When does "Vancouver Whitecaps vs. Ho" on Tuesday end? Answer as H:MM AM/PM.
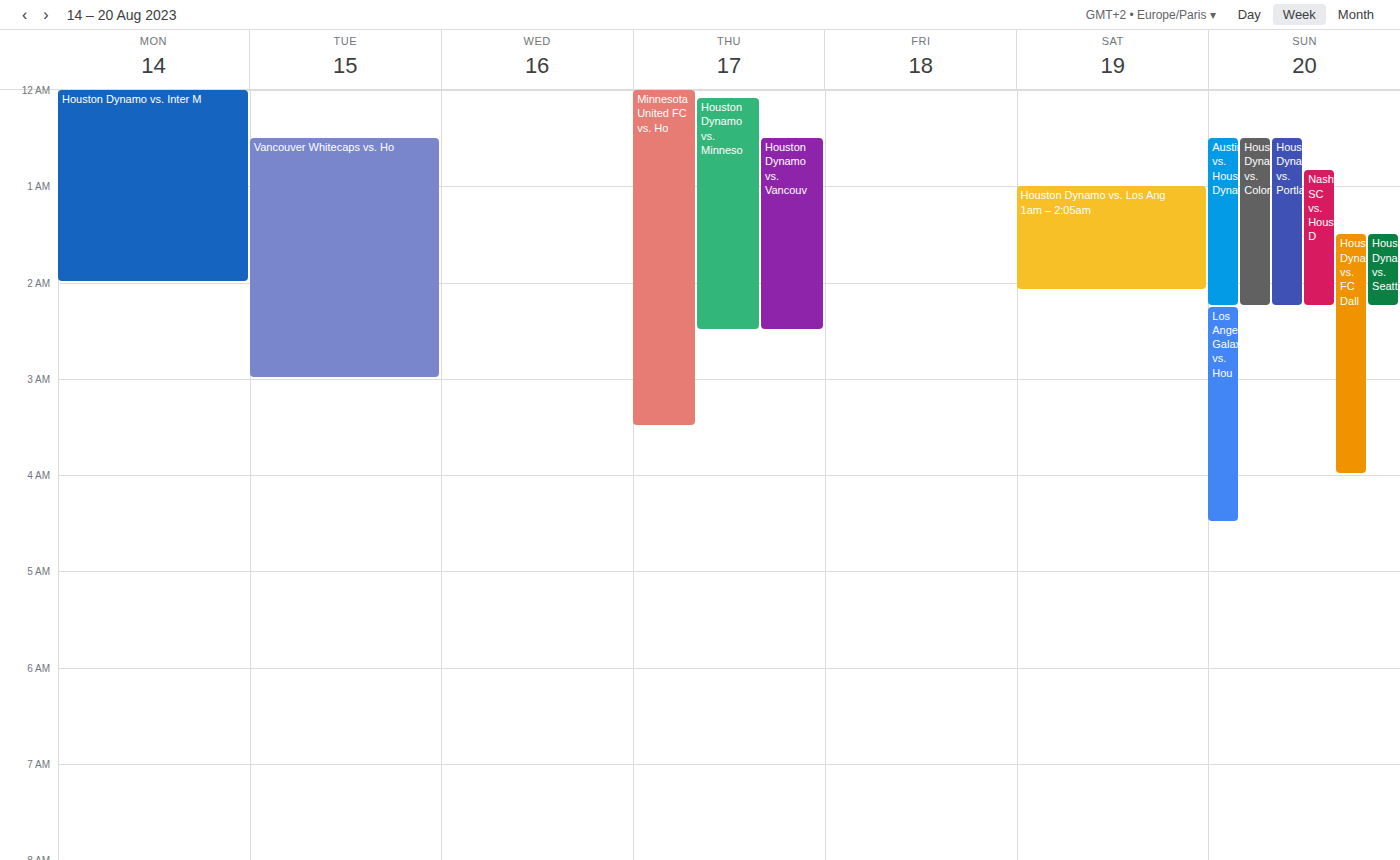
3:00 AM